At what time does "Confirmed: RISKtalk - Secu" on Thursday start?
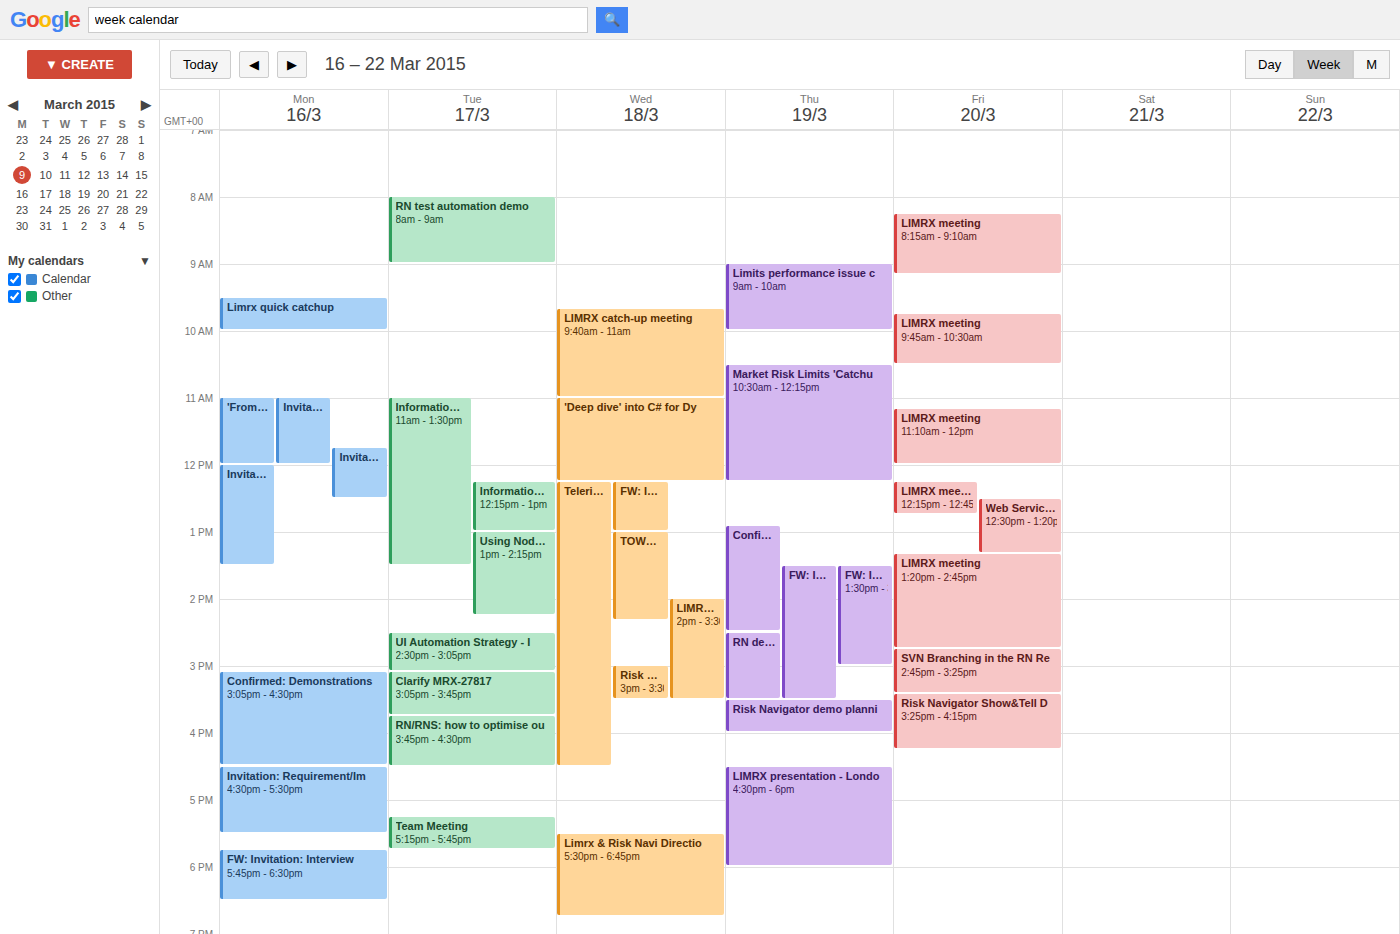
12:55 PM